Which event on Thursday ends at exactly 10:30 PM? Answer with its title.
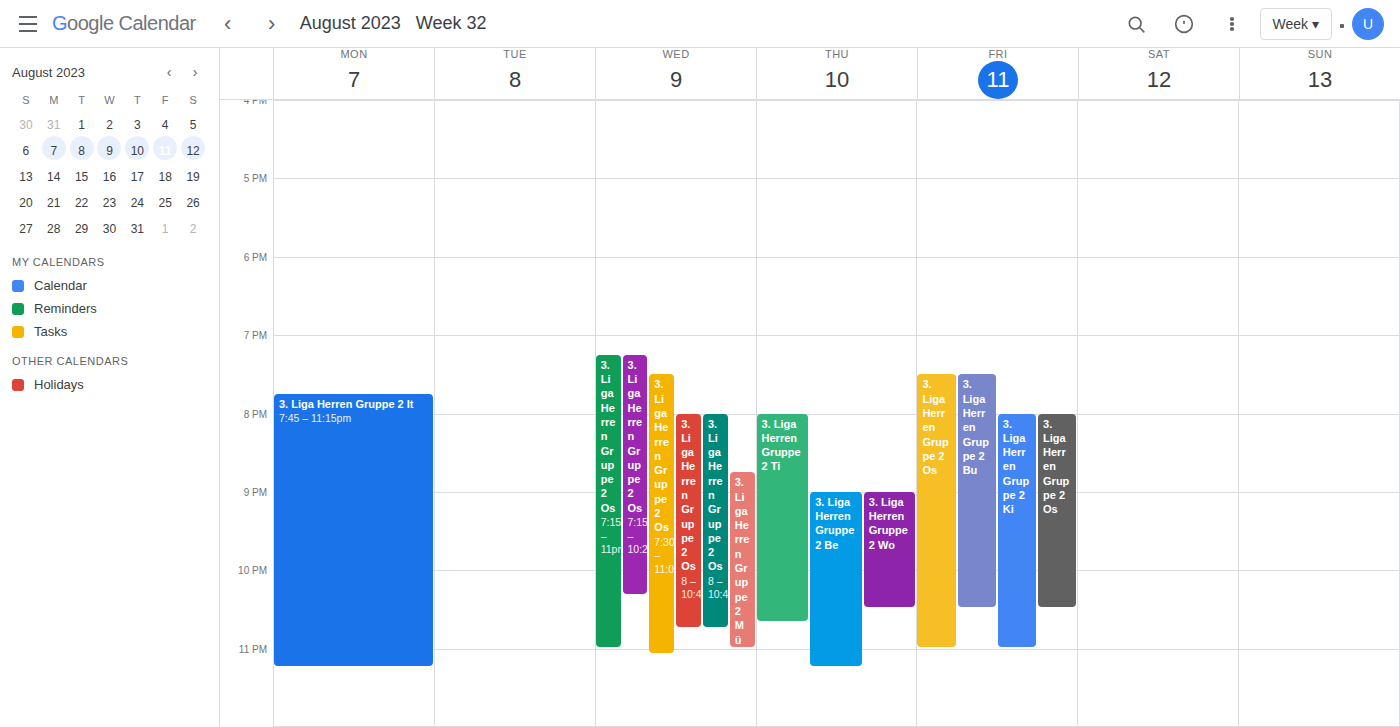
"3. Liga Herren Gruppe 2 Wo"